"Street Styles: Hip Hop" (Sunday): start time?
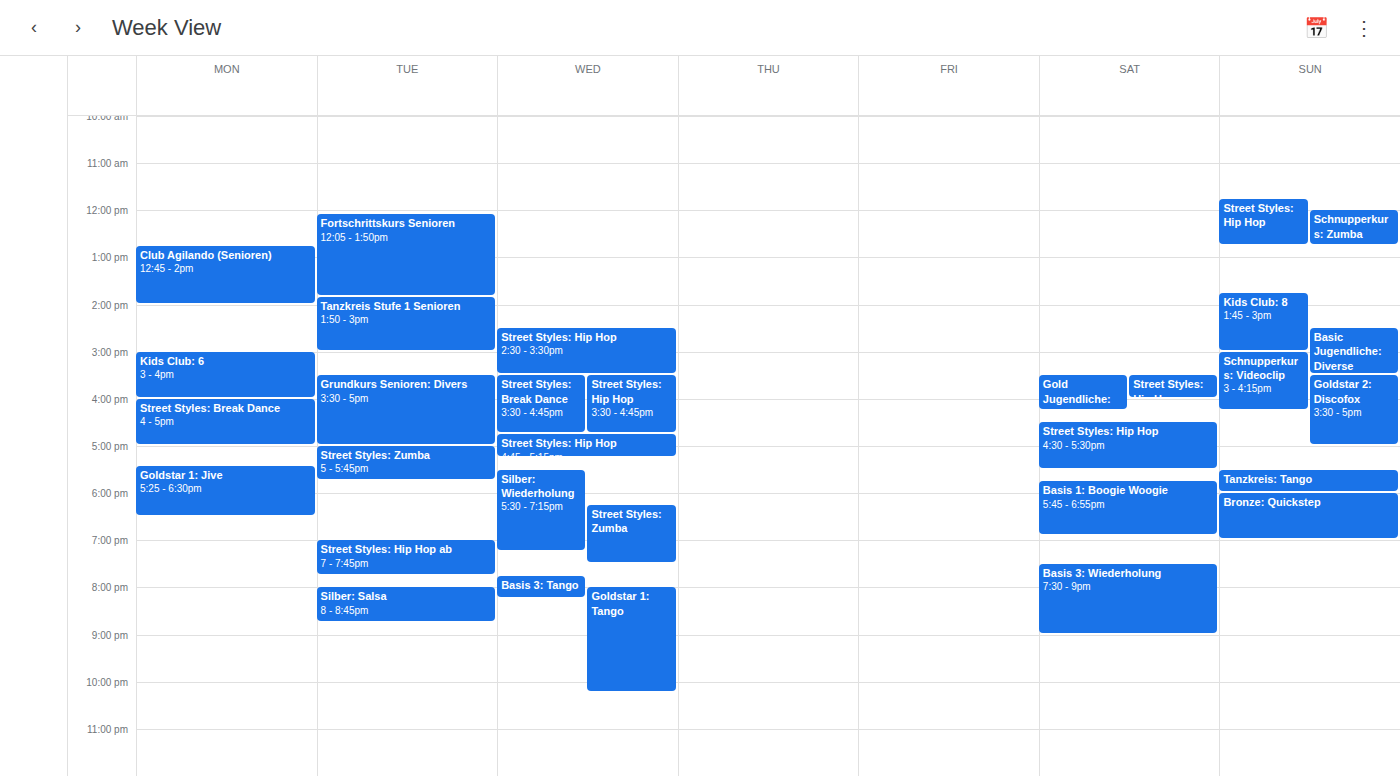
11:45 AM